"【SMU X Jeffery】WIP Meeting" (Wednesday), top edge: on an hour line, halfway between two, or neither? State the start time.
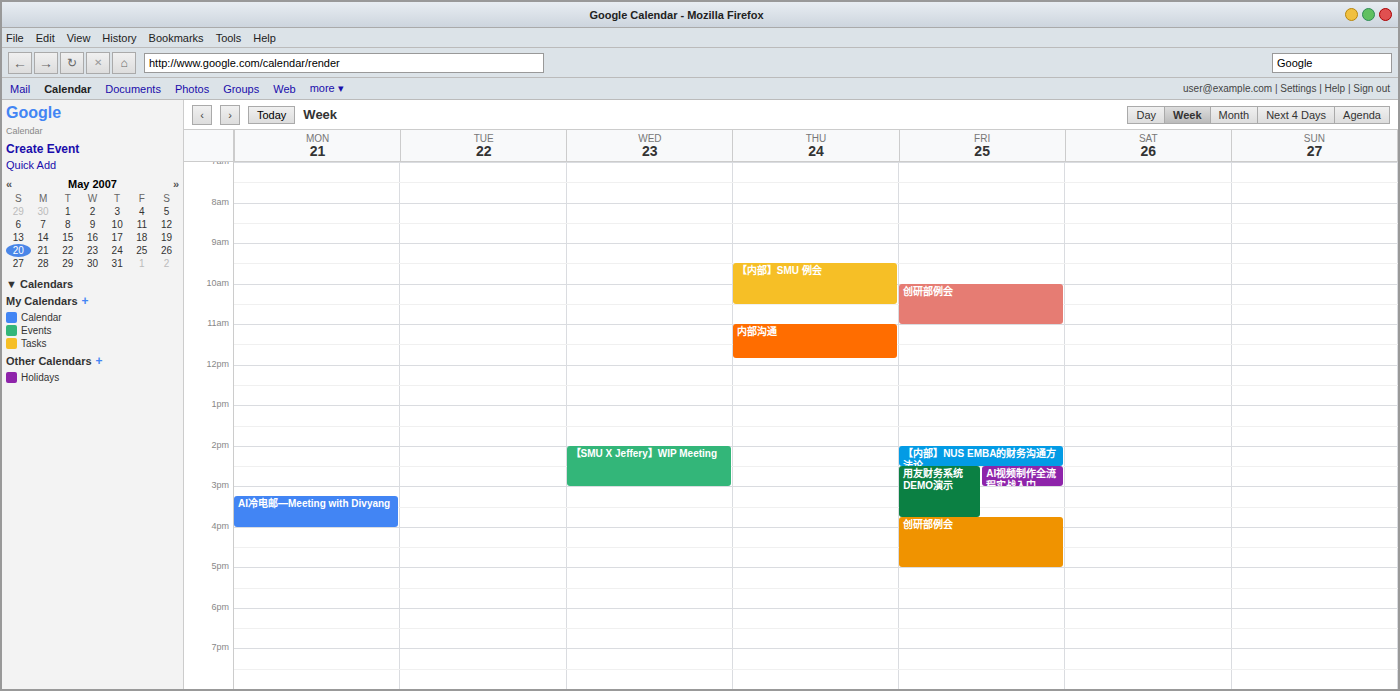
2:00 PM -- exactly on the 2 PM line.